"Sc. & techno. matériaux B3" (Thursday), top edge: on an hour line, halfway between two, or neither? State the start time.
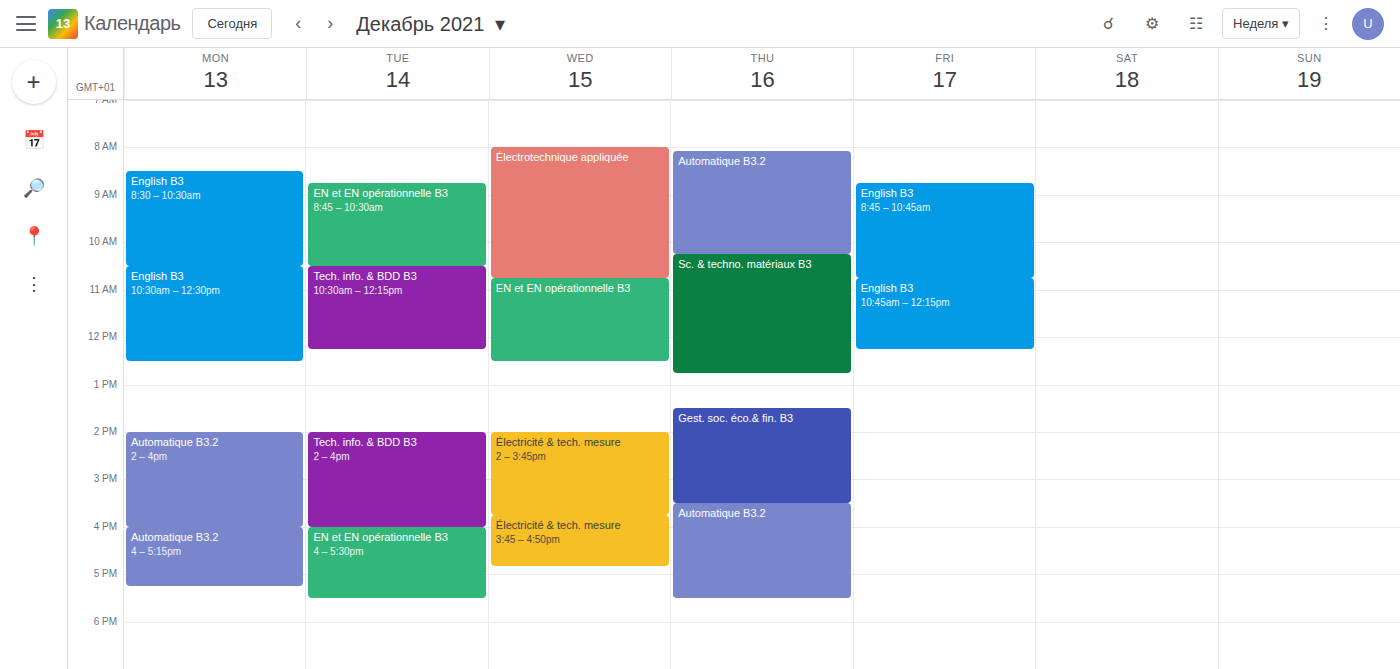
10:15 AM -- neither: a quarter of the way from the 10 AM line to the 11 AM line.